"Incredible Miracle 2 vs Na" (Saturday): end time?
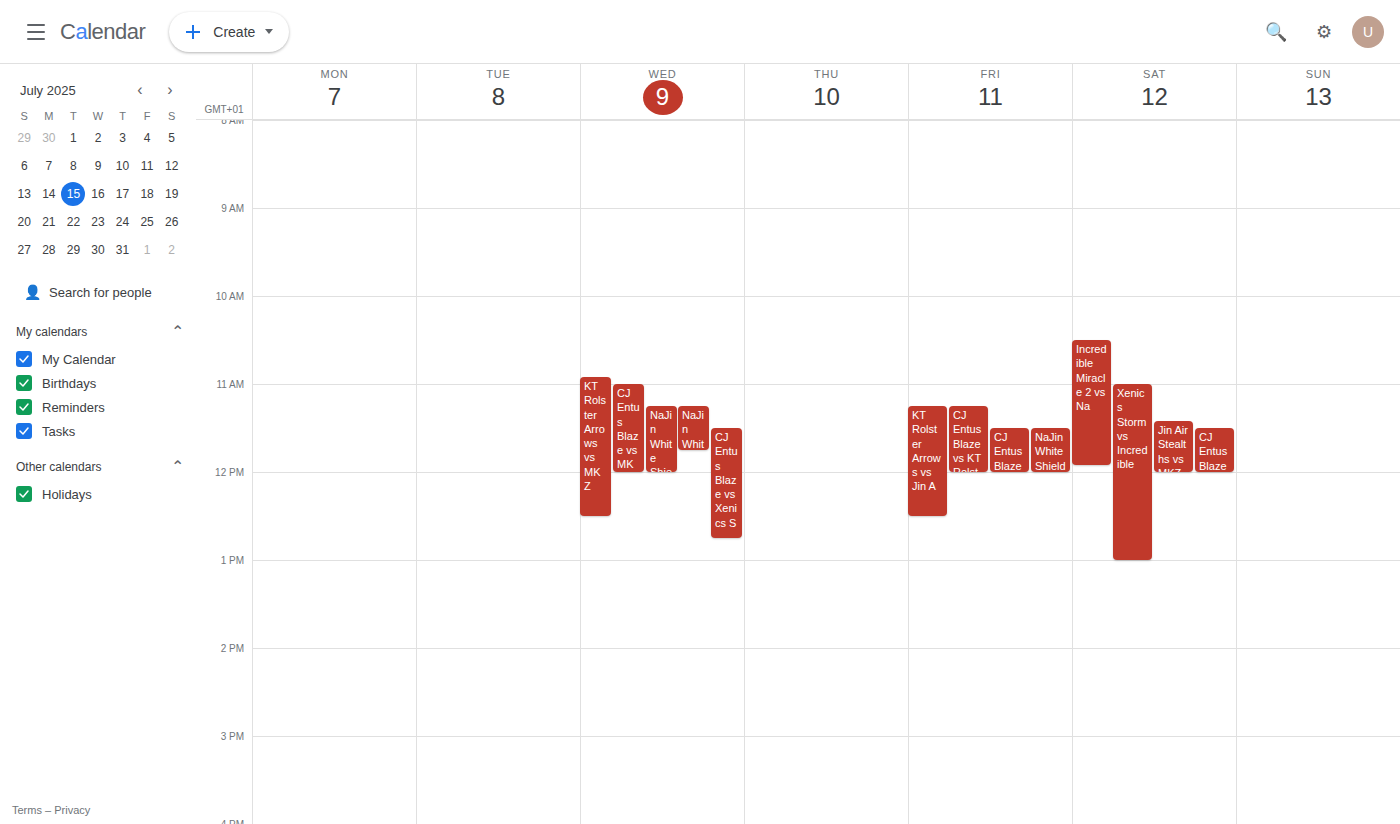
11:55 AM